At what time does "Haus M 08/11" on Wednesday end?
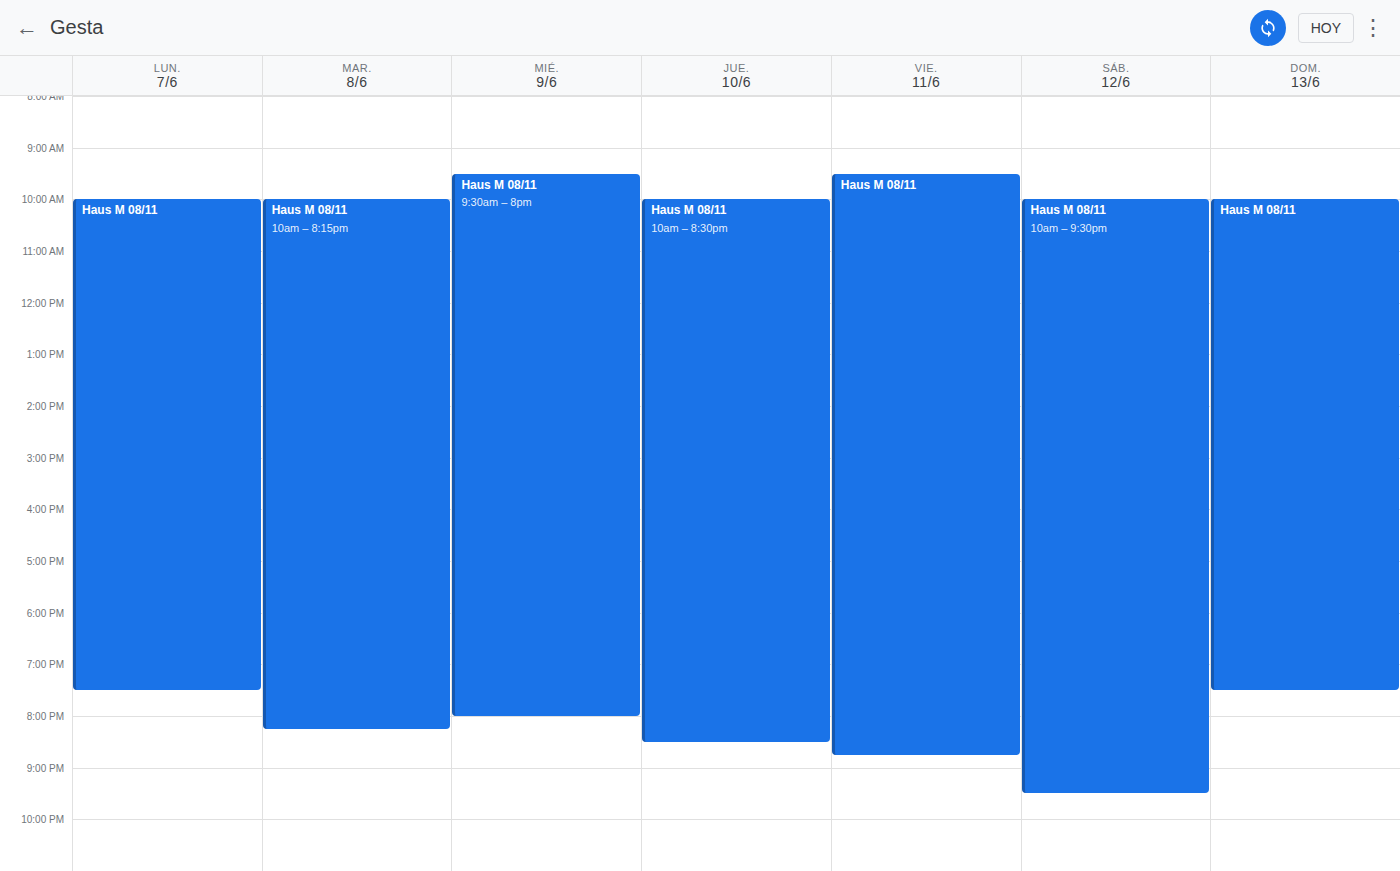
8:00 PM